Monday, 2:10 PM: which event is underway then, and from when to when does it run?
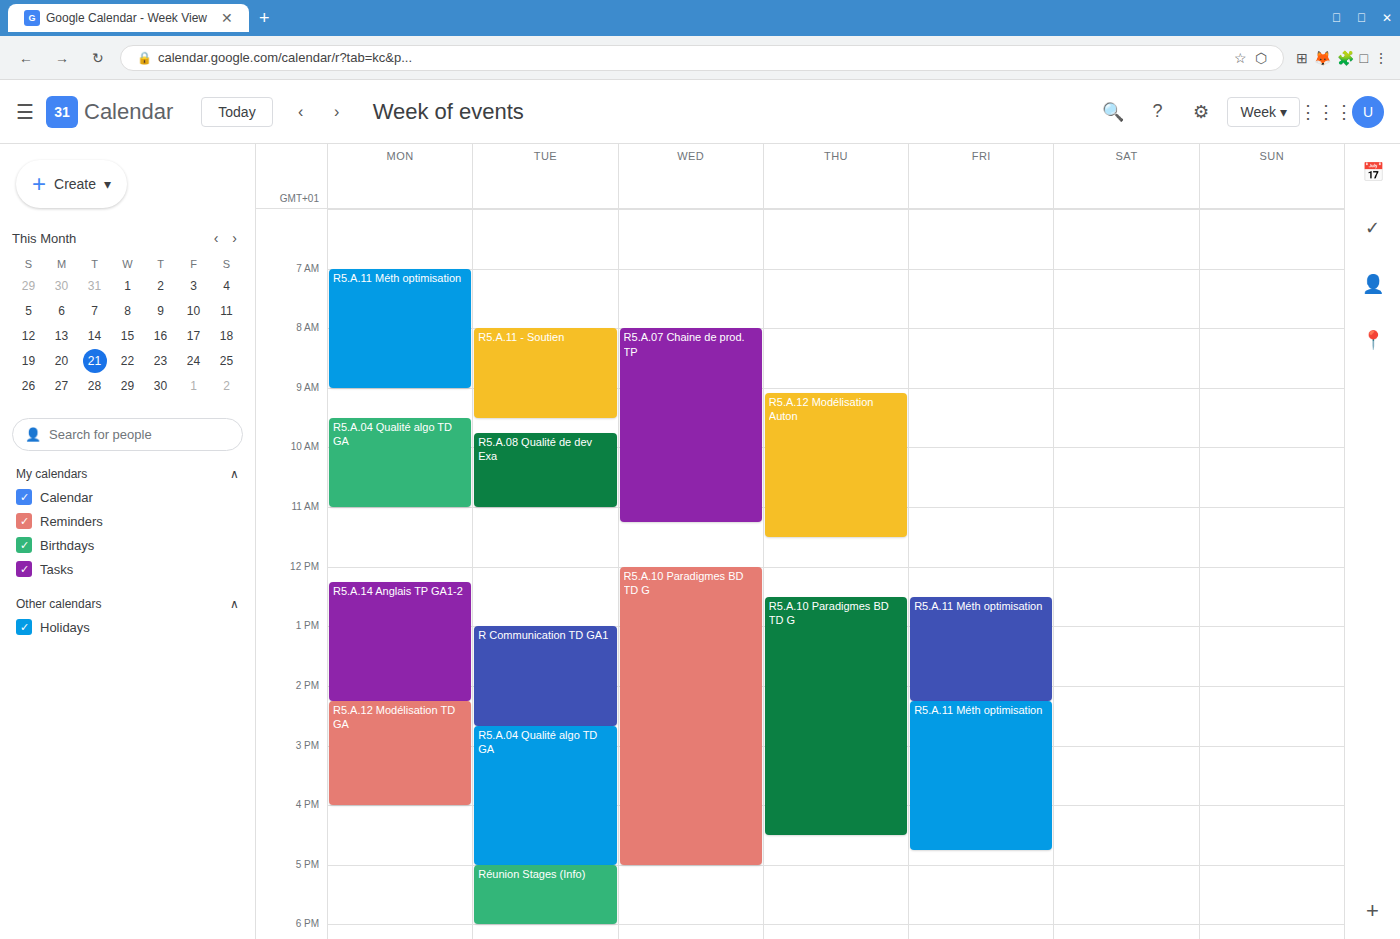
"R5.A.14 Anglais TP GA1-2", 12:15 PM to 2:15 PM